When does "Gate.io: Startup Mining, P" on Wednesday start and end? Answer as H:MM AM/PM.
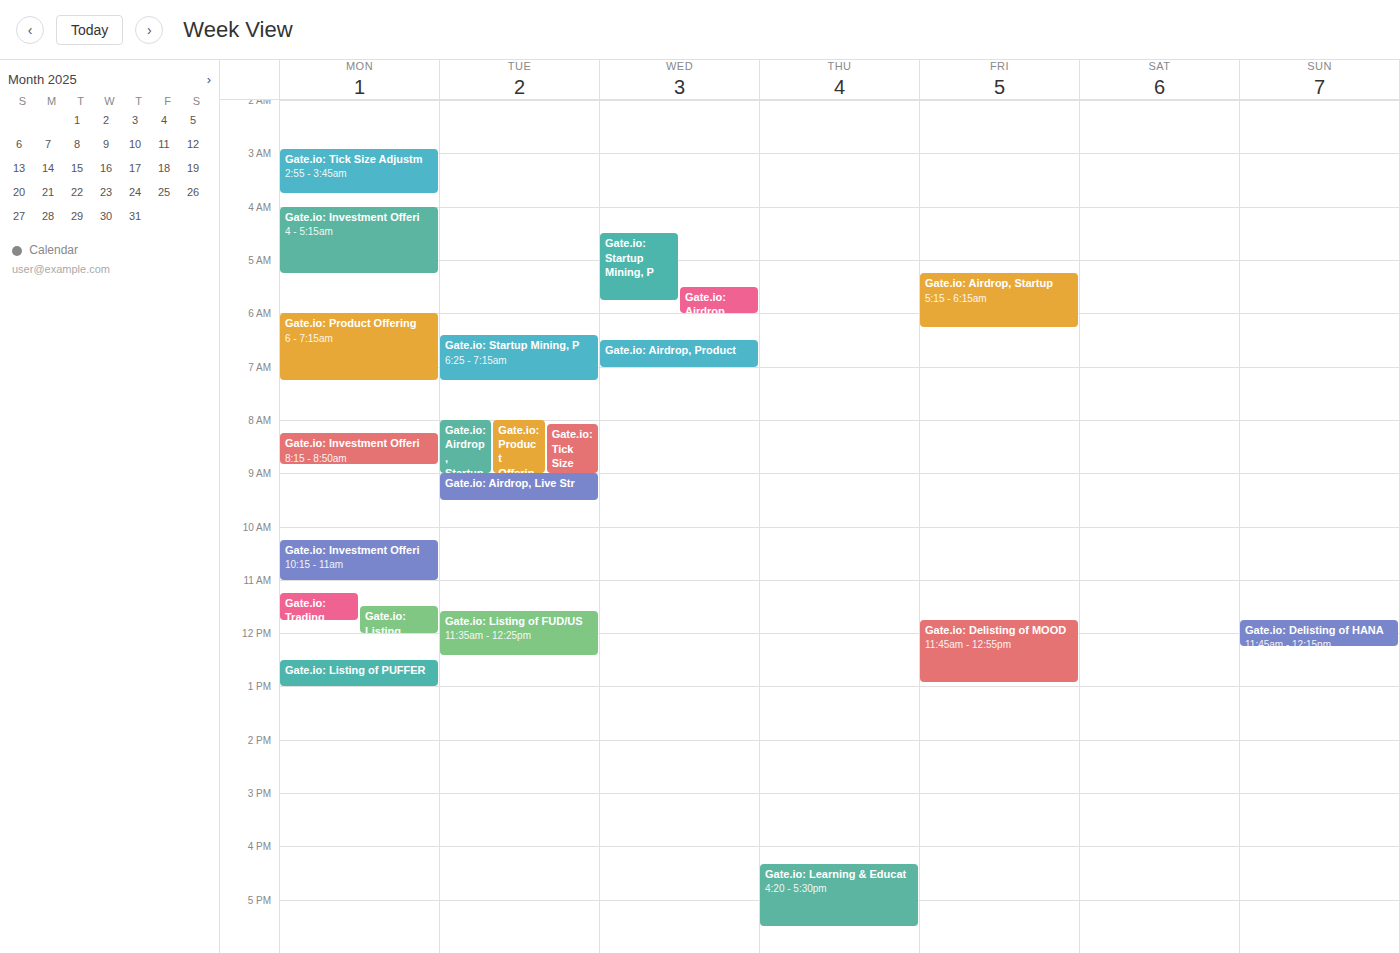
4:30 AM to 5:45 AM